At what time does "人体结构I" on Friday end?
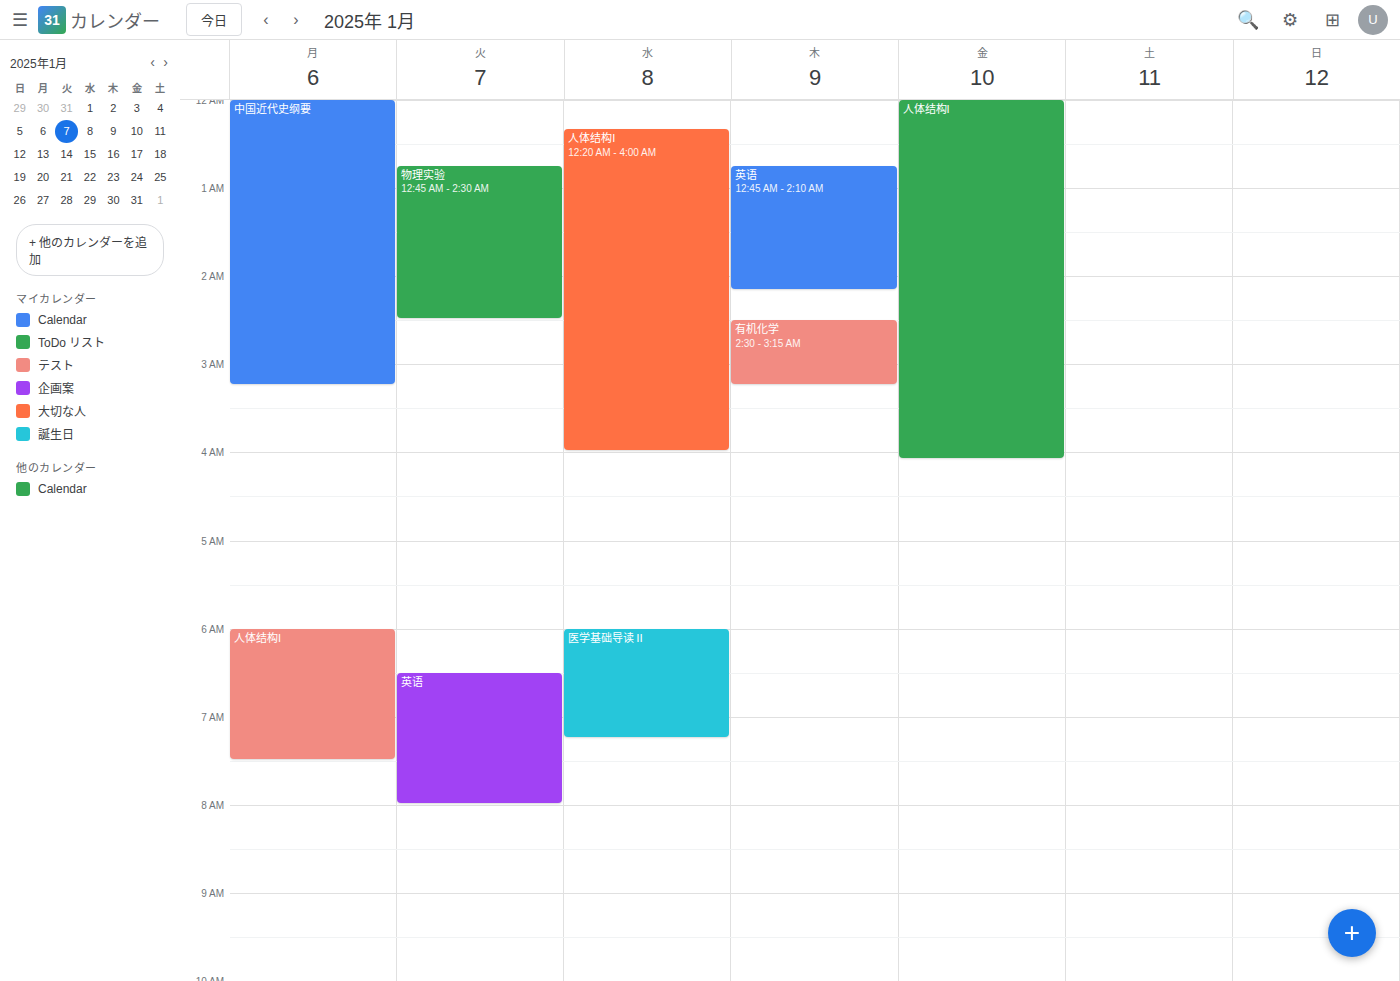
4:05 AM